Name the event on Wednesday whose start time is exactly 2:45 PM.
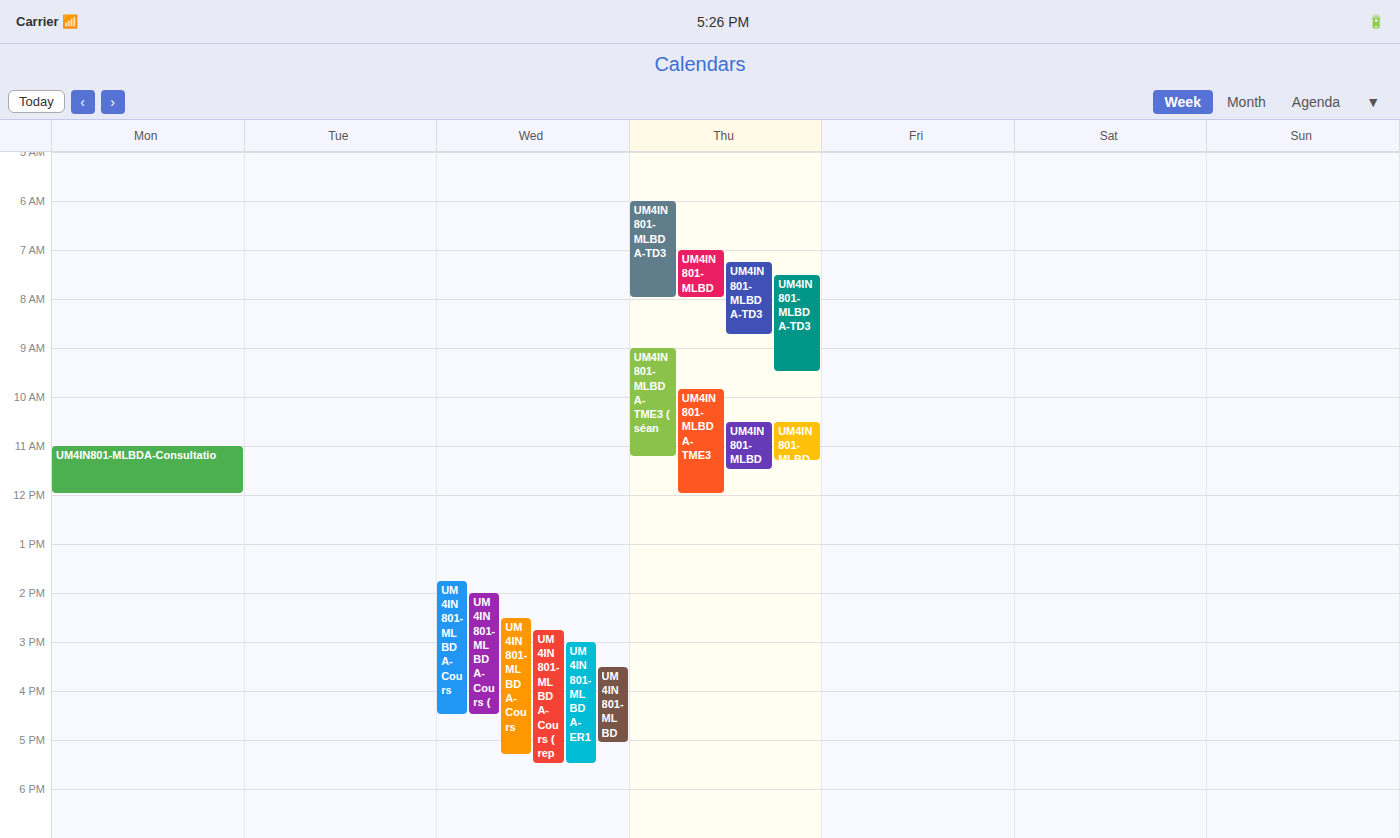
"UM4IN801-MLBDA-Cours ( rep"